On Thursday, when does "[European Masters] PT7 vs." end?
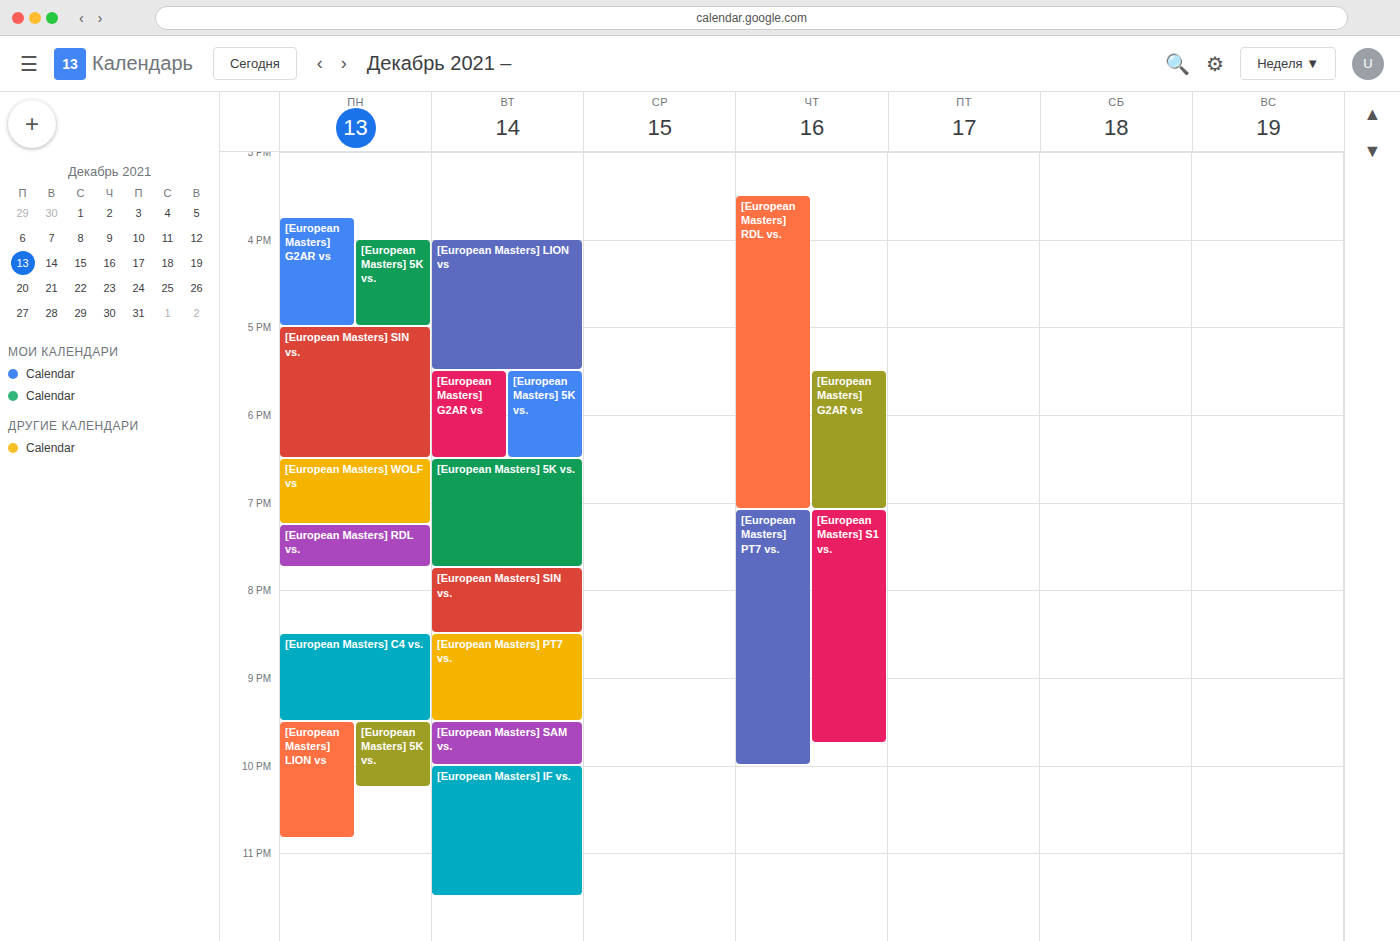
10:00 PM